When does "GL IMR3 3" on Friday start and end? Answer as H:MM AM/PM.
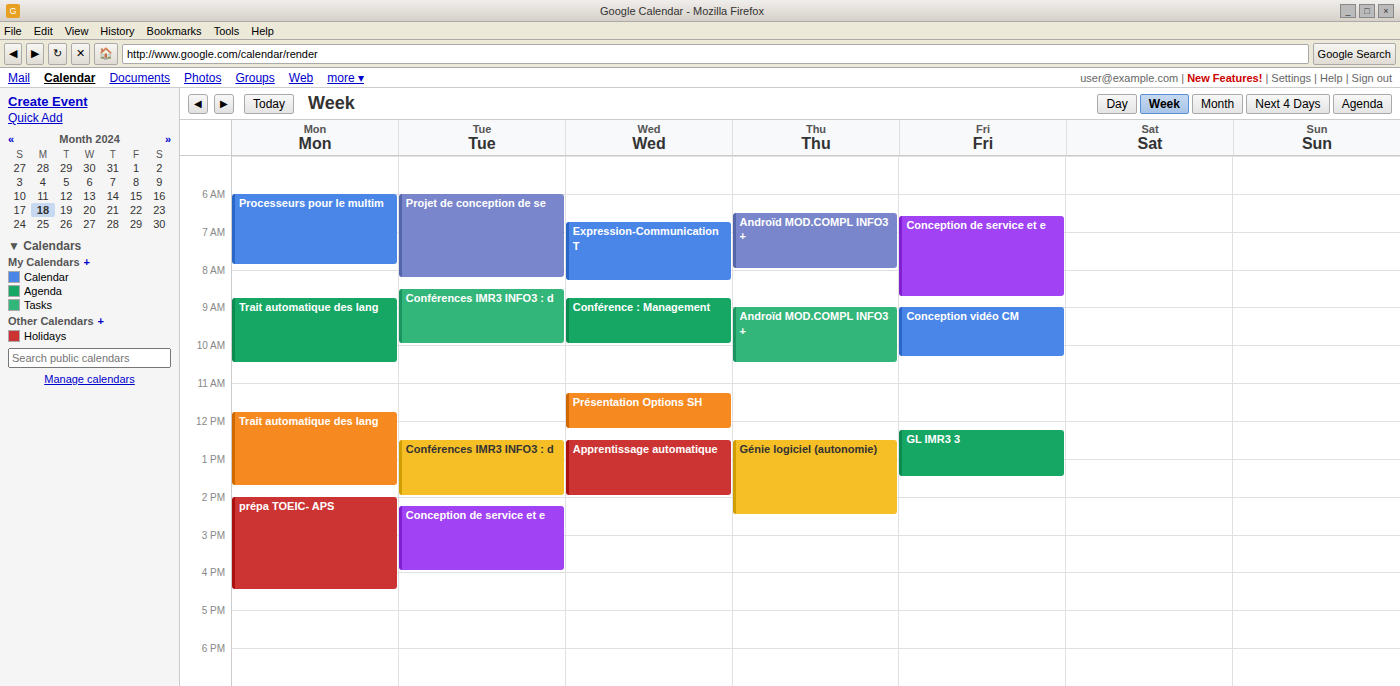
12:15 PM to 1:30 PM